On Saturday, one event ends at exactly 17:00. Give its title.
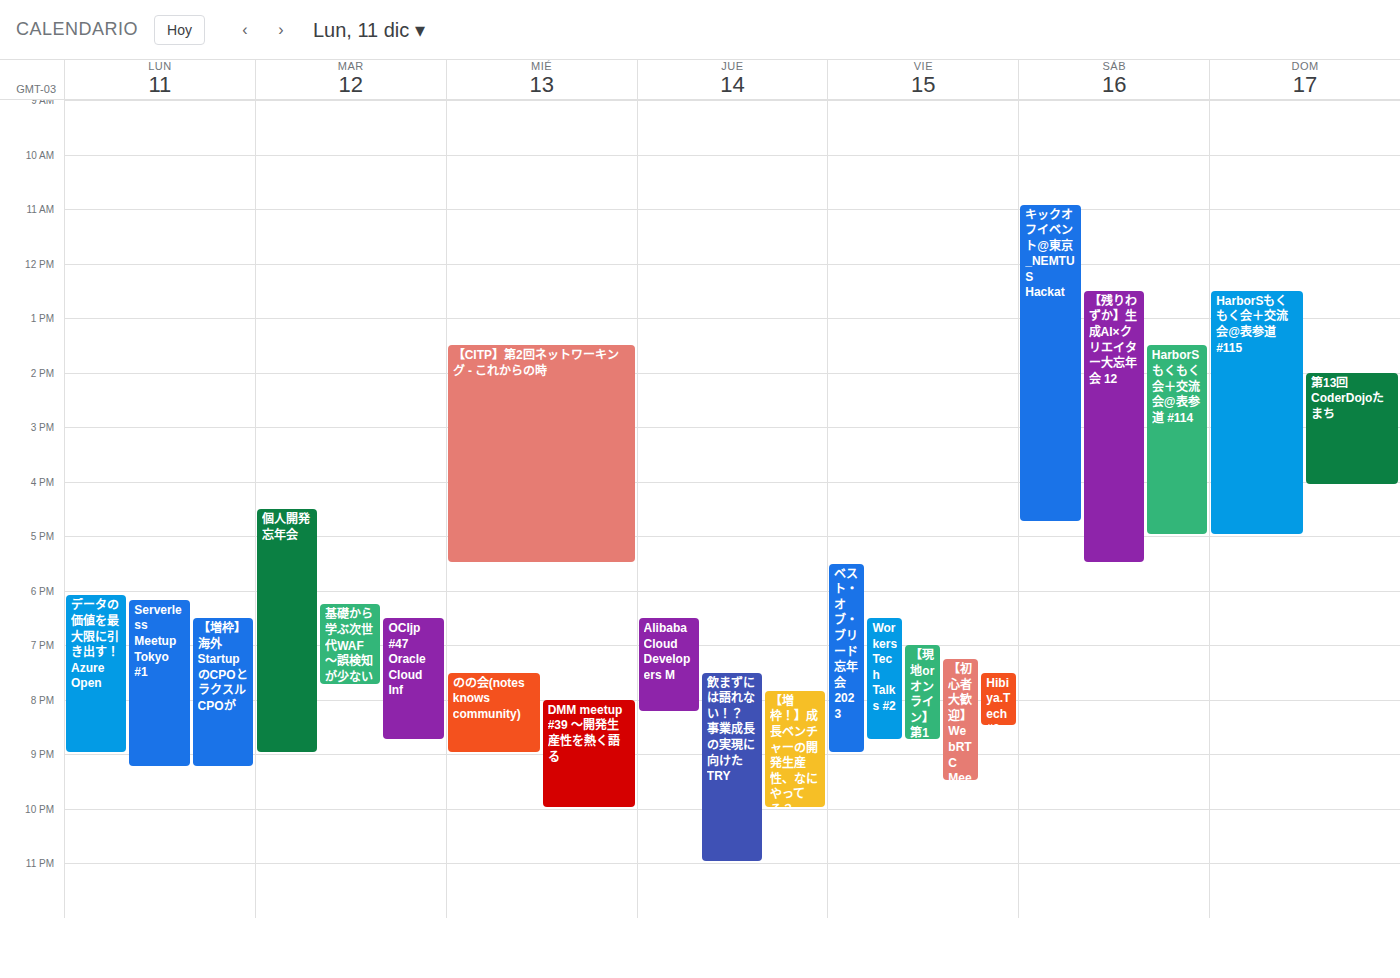
"HarborSもくもく会＋交流会@表参道 #114"